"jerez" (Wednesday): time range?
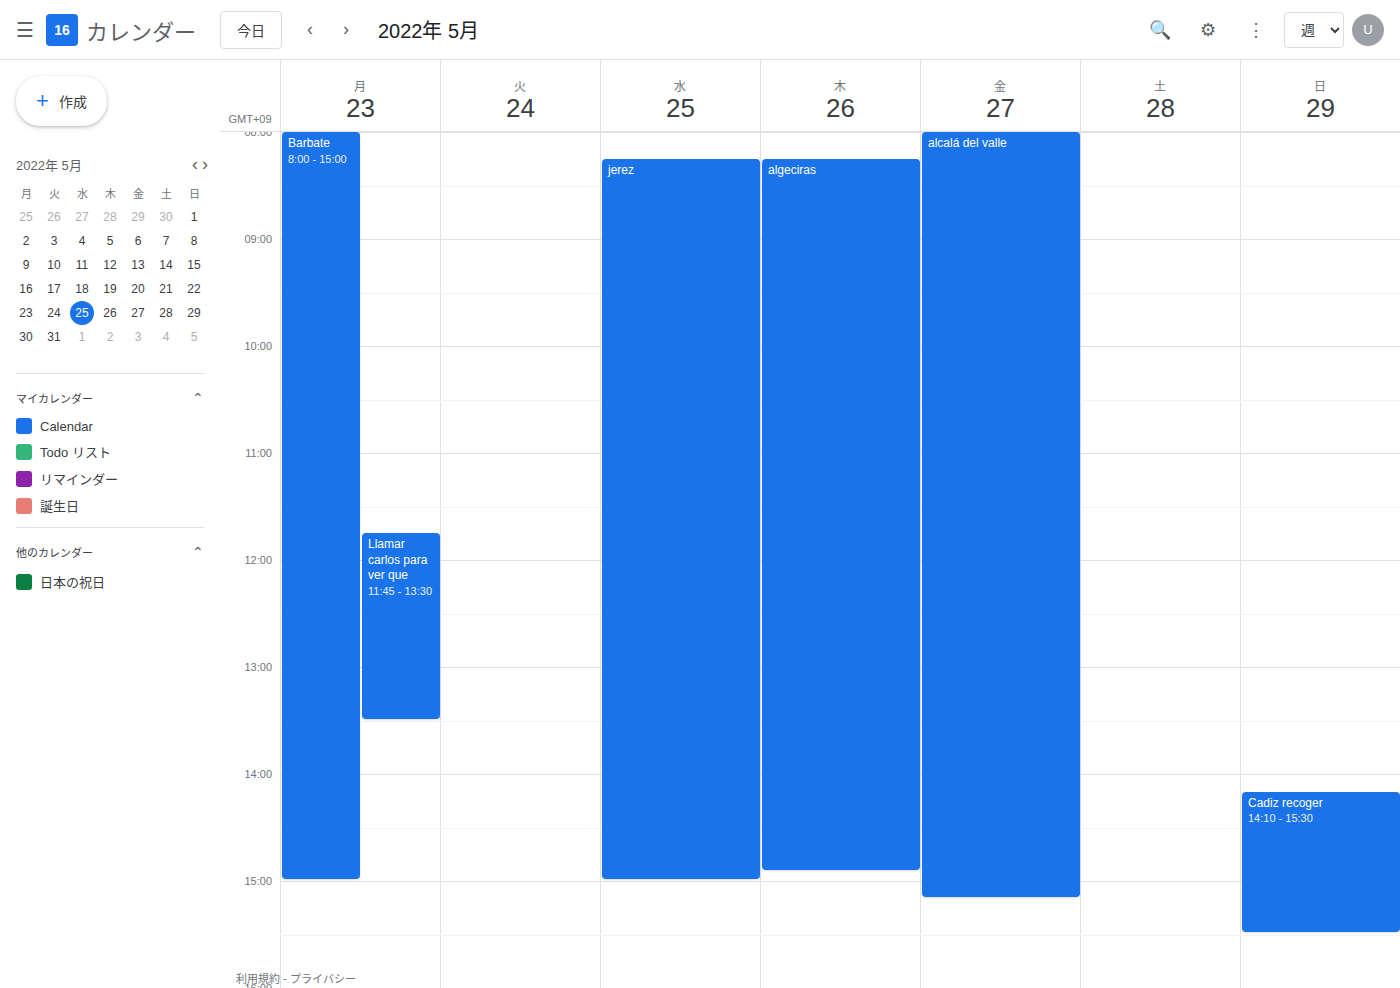
8:15 AM to 3:00 PM